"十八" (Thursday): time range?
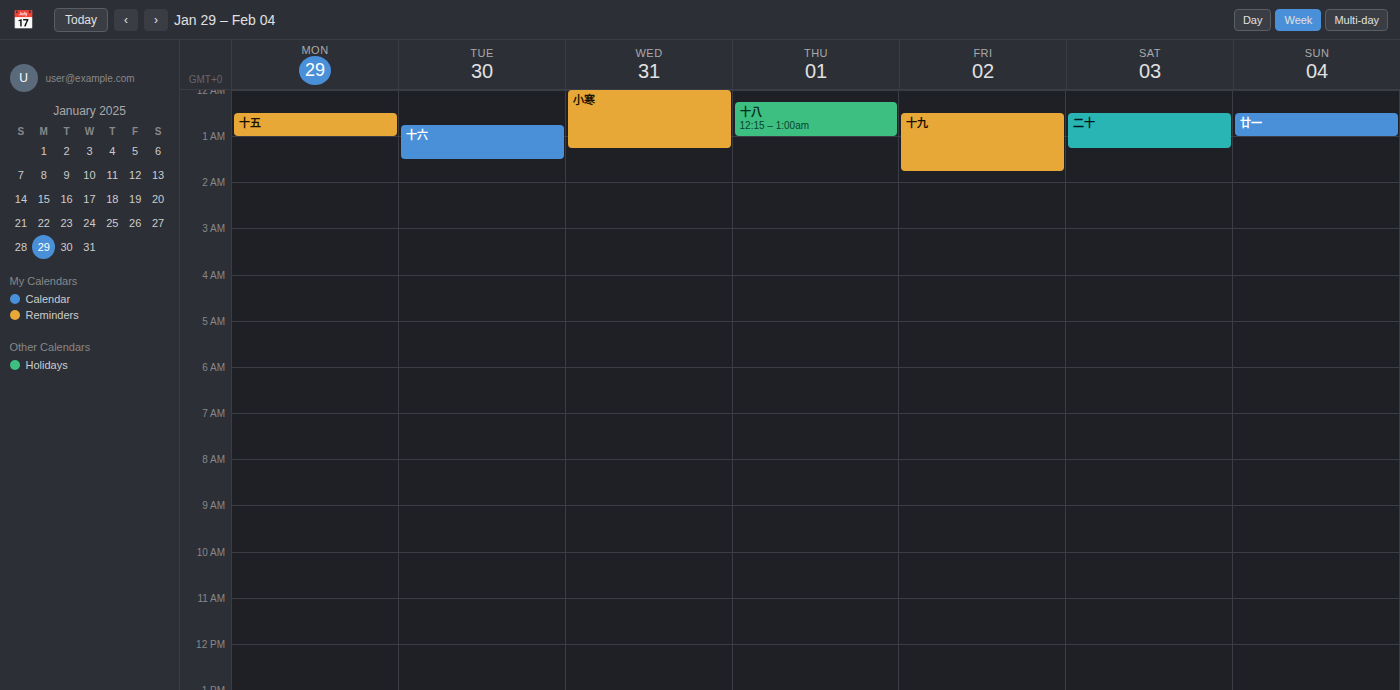
12:15 AM to 1:00 AM